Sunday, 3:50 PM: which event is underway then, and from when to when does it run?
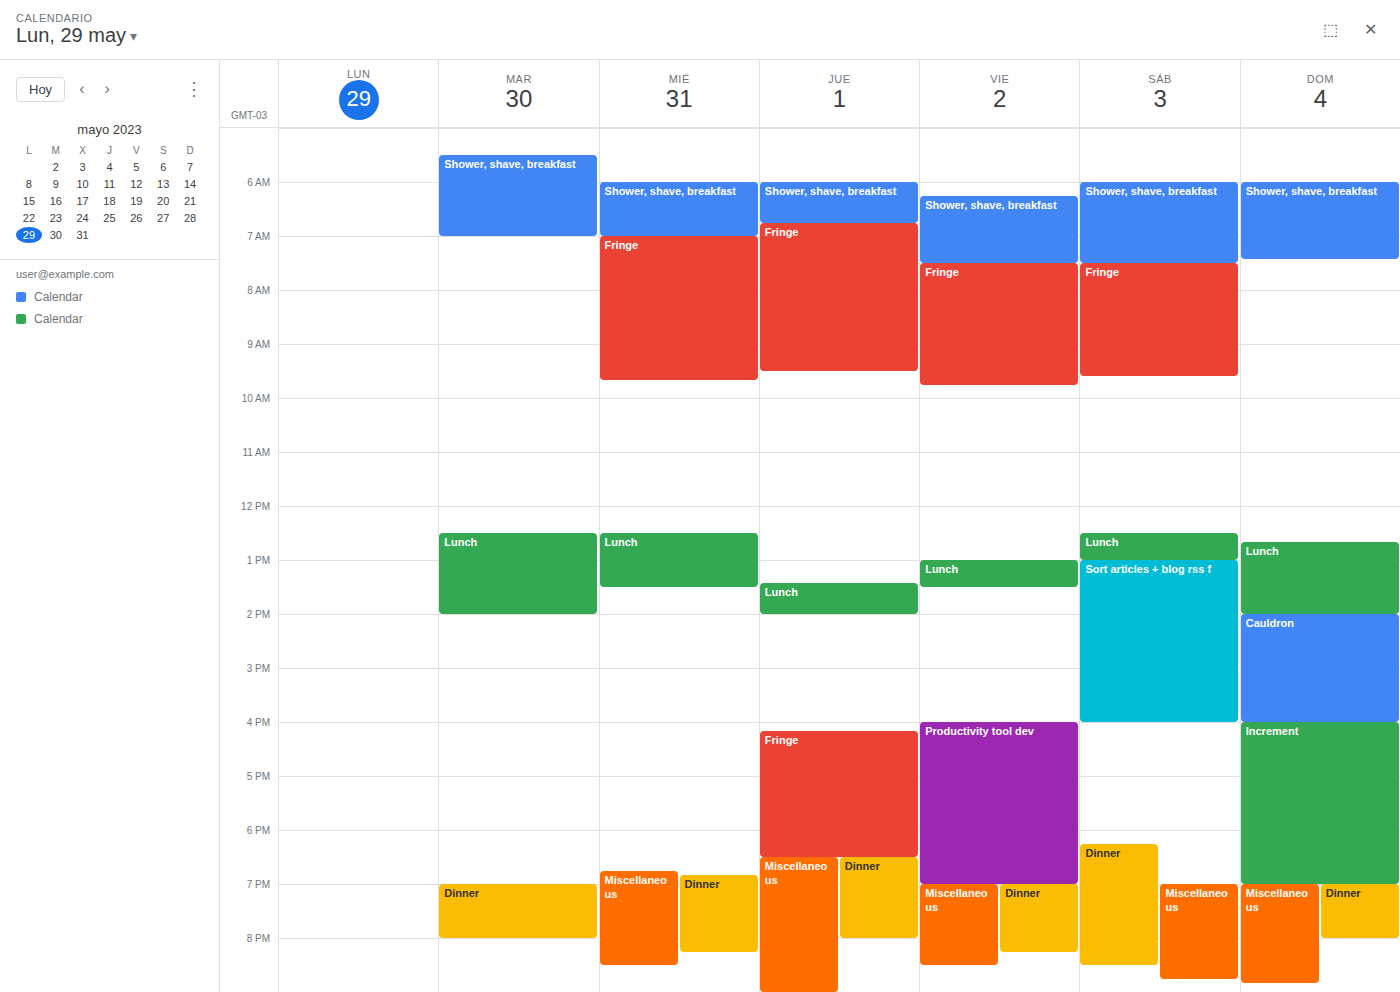
"Cauldron", 2:00 PM to 4:00 PM